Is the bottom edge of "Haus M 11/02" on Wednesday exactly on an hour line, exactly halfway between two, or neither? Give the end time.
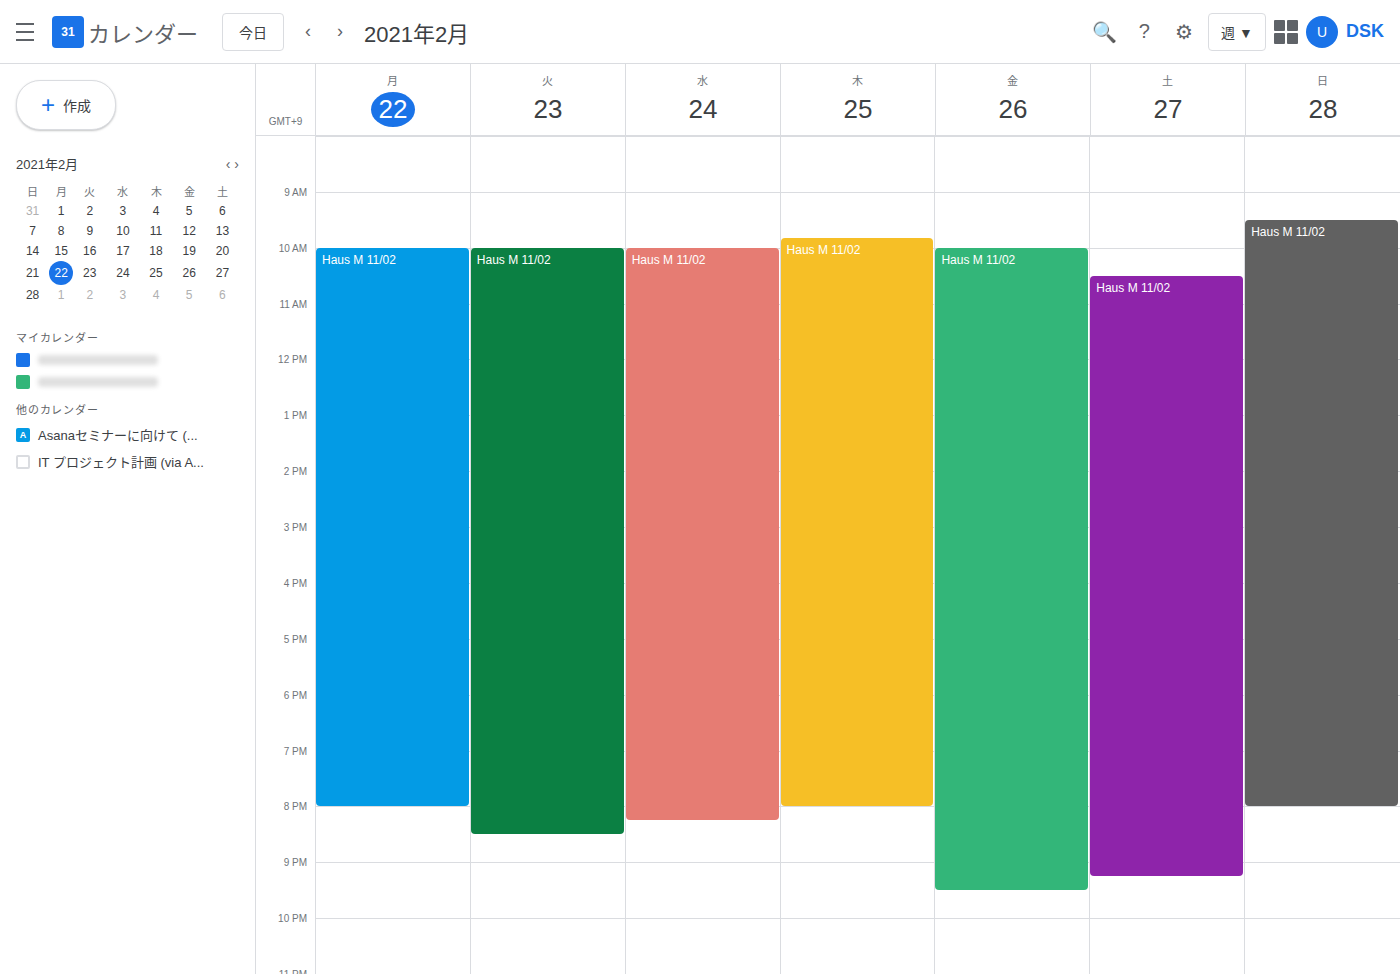
8:15 PM -- neither: a quarter of the way from the 8 PM line to the 9 PM line.